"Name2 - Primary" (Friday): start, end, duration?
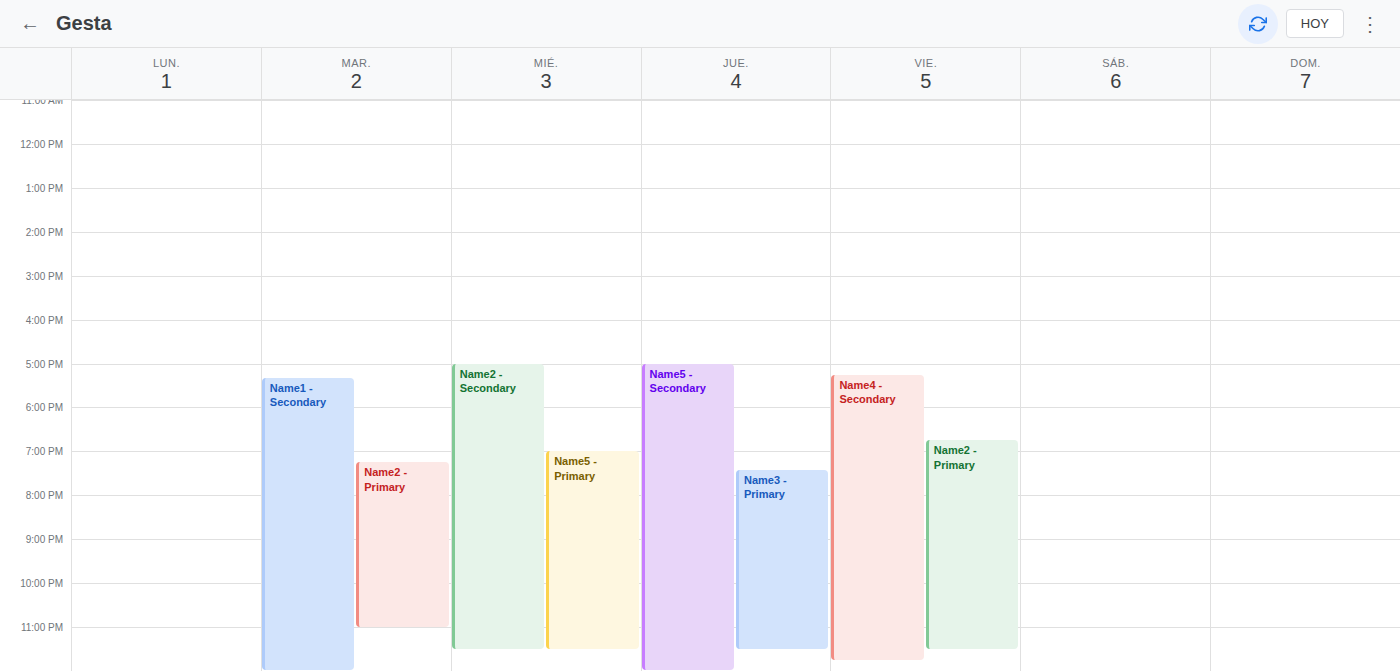
6:45 PM to 11:30 PM, 4 hours 45 minutes